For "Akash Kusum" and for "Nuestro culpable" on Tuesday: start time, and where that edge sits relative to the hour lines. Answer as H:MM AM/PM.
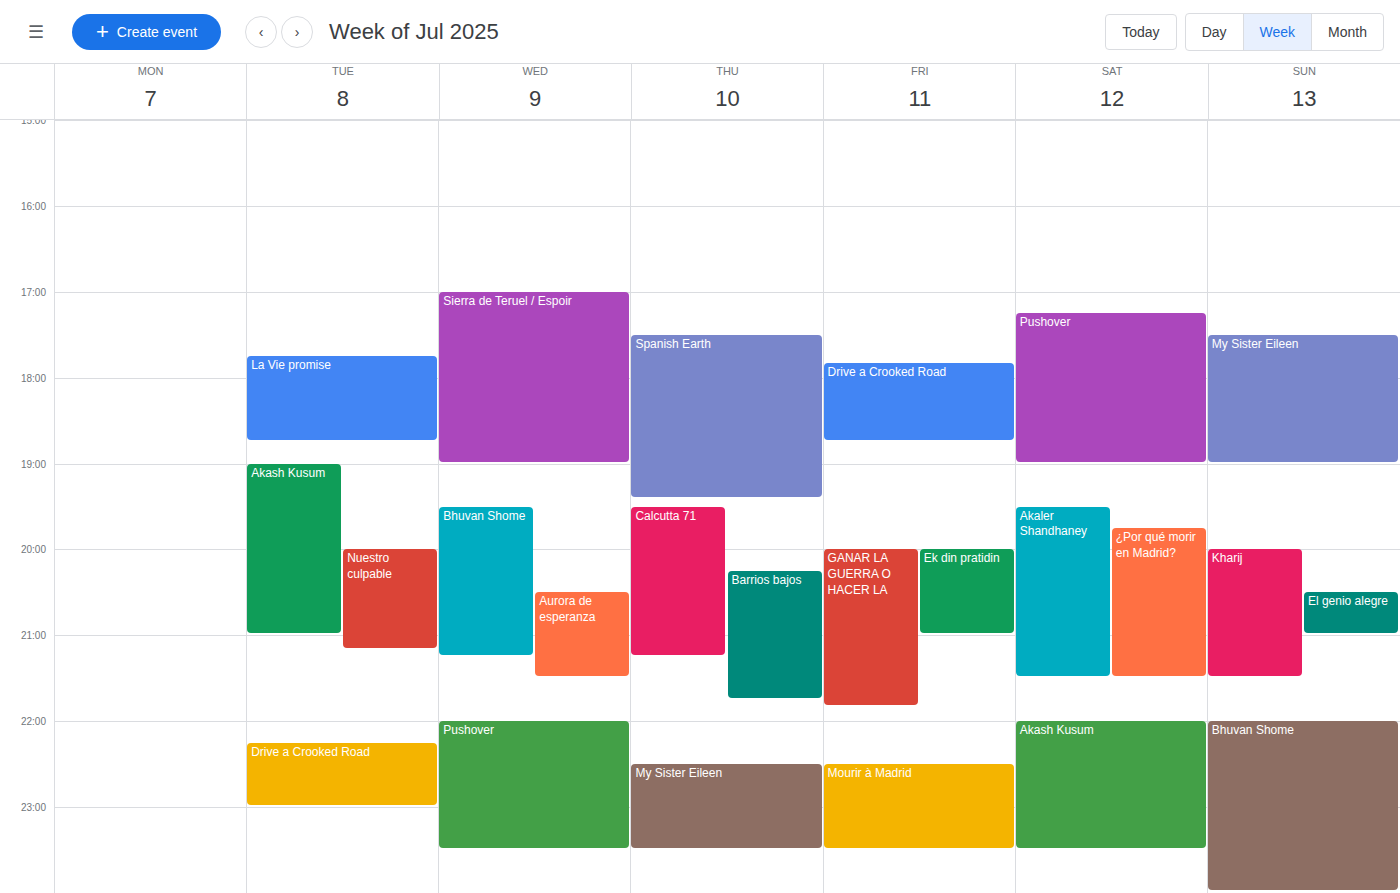
"Akash Kusum": 7:00 PM, exactly on the 7 PM line. "Nuestro culpable": 8:00 PM, exactly on the 8 PM line.